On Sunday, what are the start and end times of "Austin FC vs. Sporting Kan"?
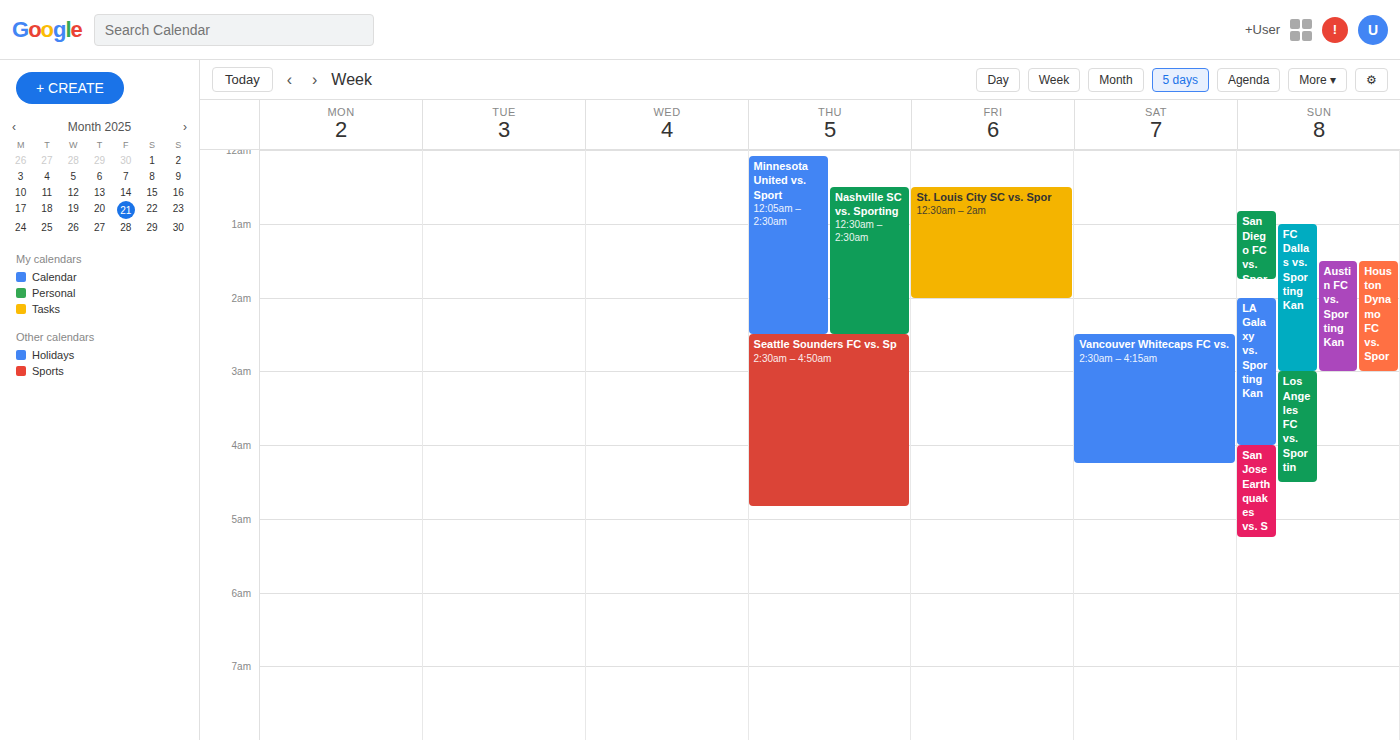
1:30 AM to 3:00 AM